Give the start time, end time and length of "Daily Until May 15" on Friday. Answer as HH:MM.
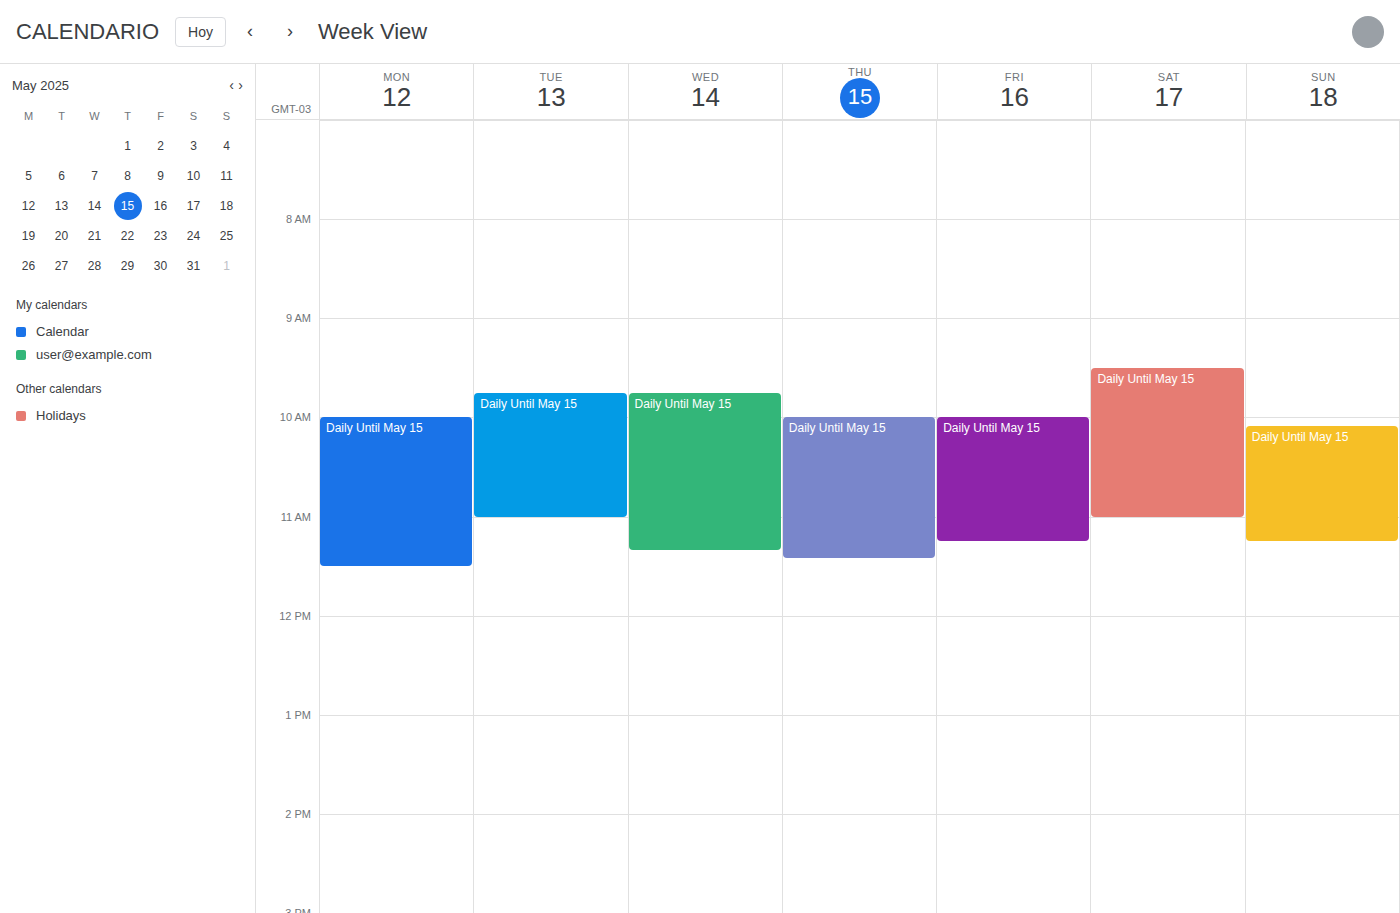
10:00 to 11:15, 1 hour 15 minutes